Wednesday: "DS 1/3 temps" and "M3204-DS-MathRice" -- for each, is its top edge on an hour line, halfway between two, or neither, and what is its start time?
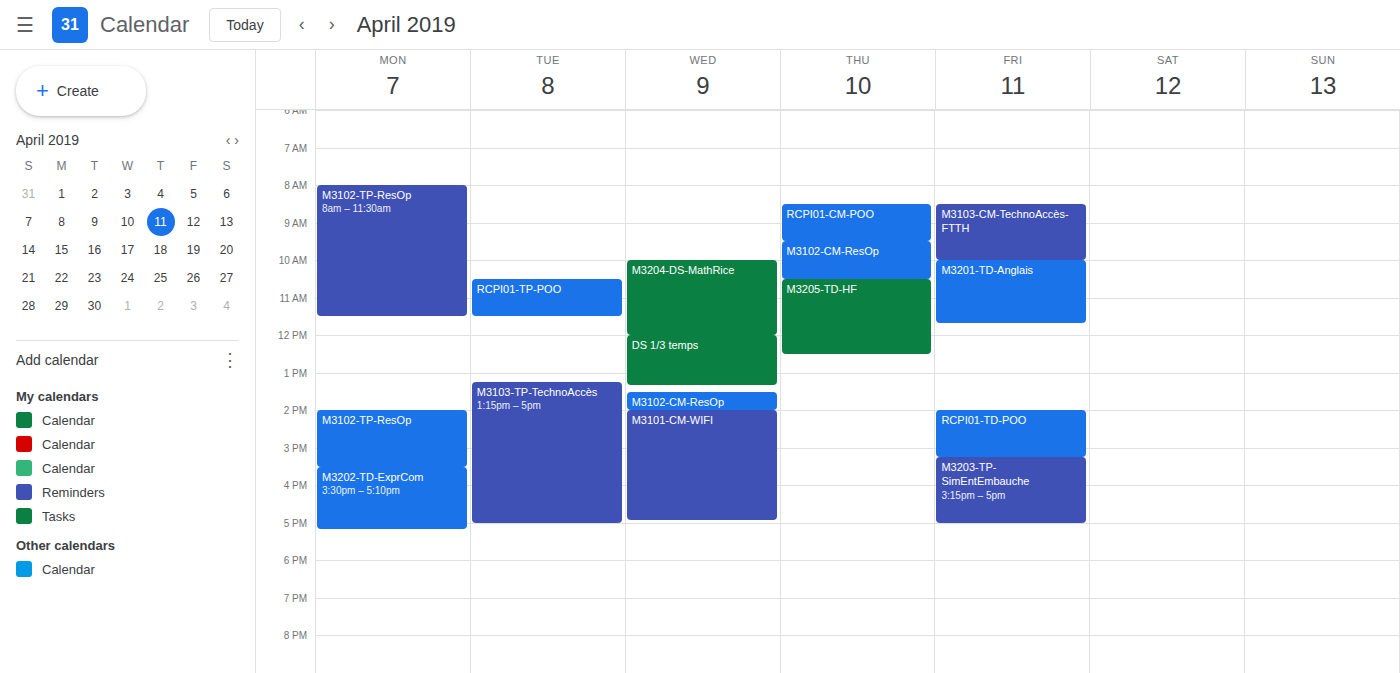
"DS 1/3 temps": 12:00, exactly on the 12:00 line. "M3204-DS-MathRice": 10:00, exactly on the 10:00 line.